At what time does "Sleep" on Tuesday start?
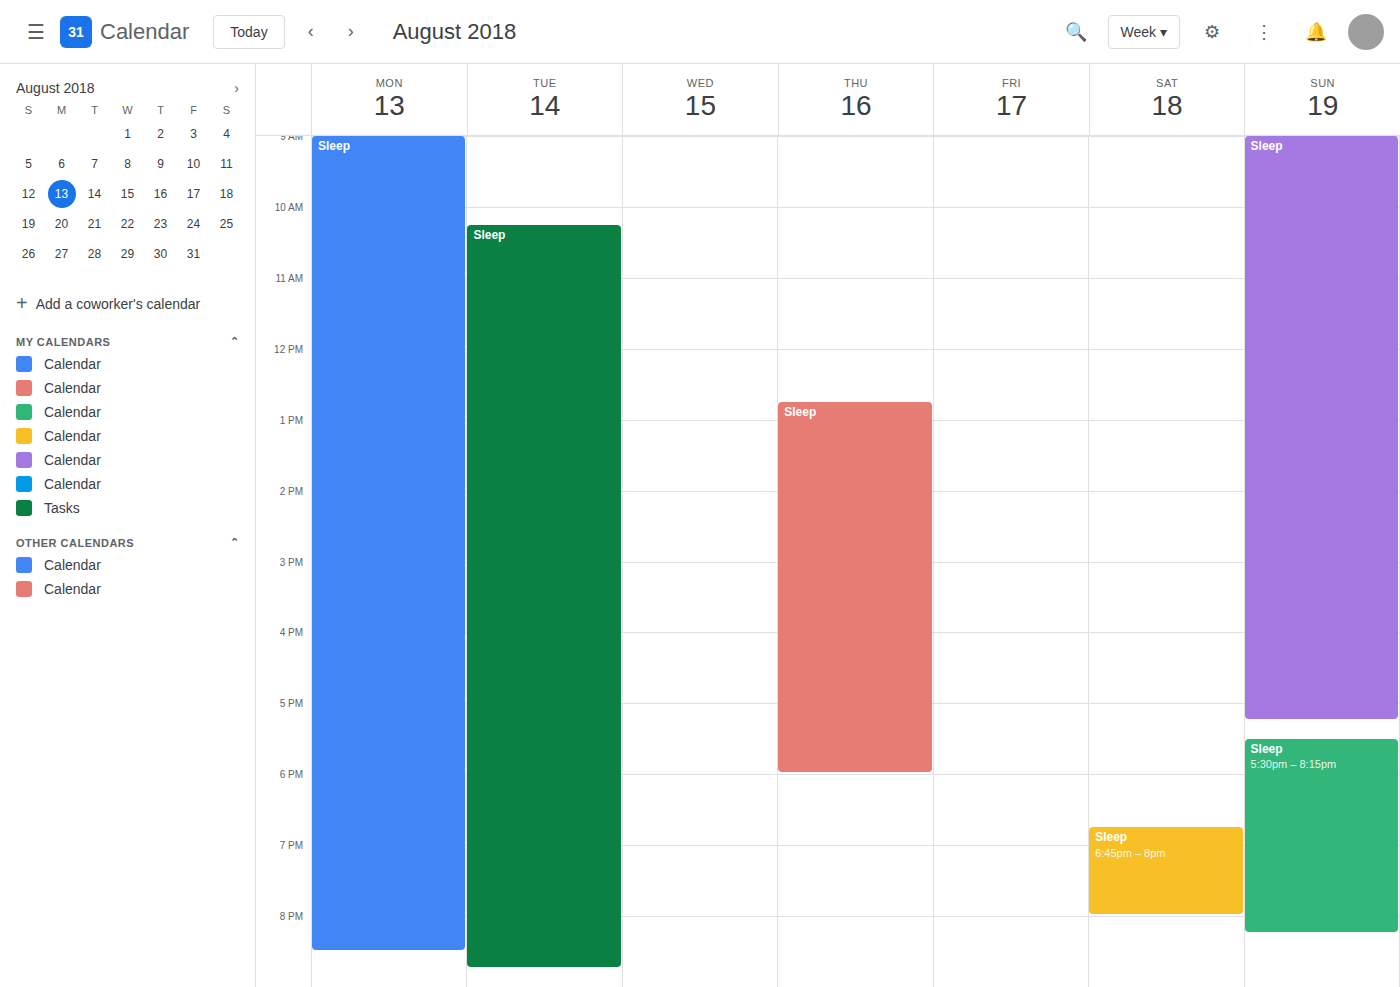
10:15 AM